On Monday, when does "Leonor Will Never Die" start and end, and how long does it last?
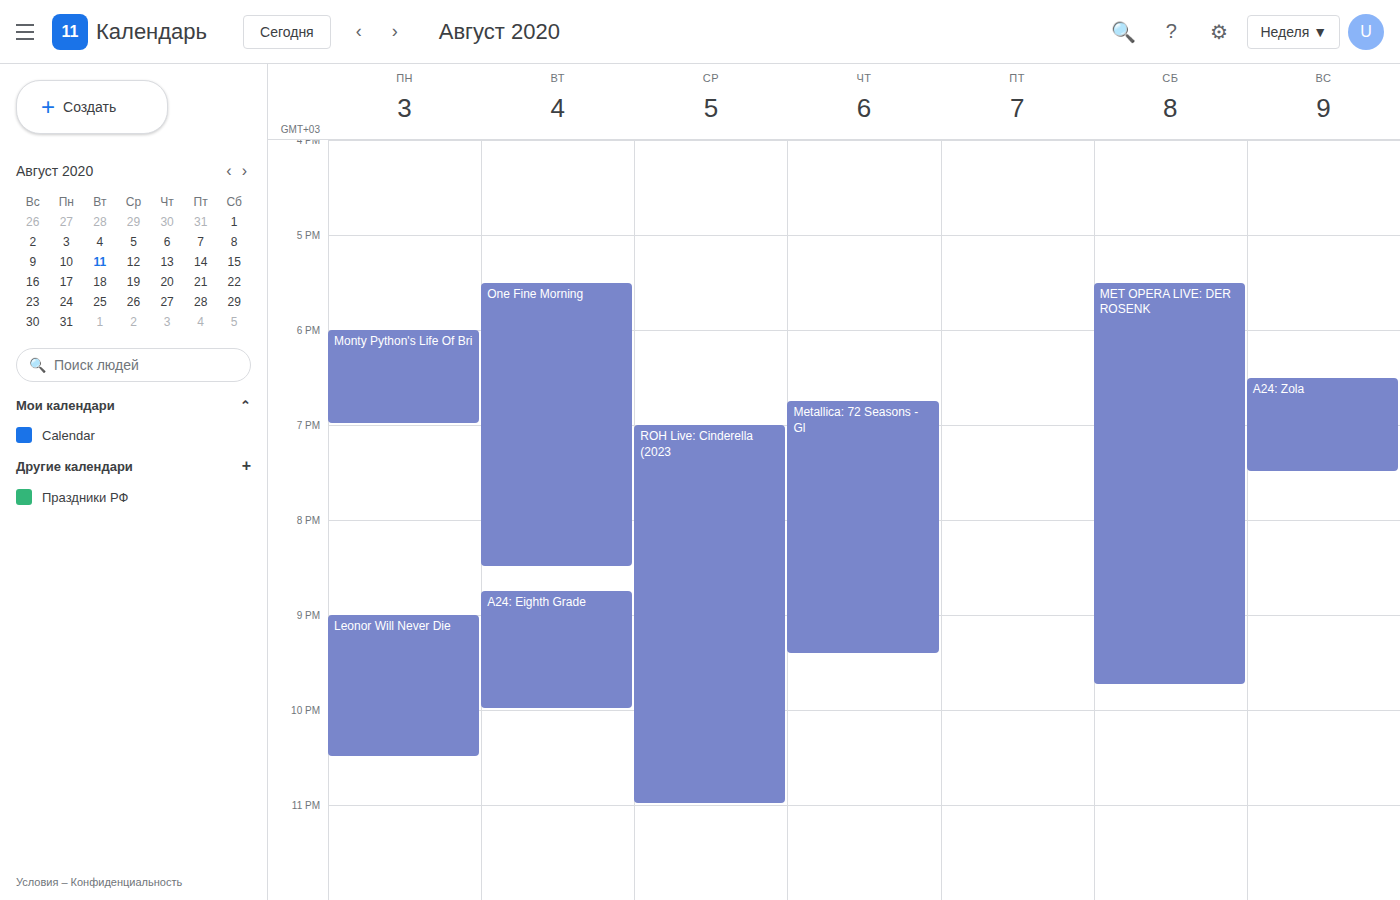
21:00 to 22:30, 1 hour 30 minutes